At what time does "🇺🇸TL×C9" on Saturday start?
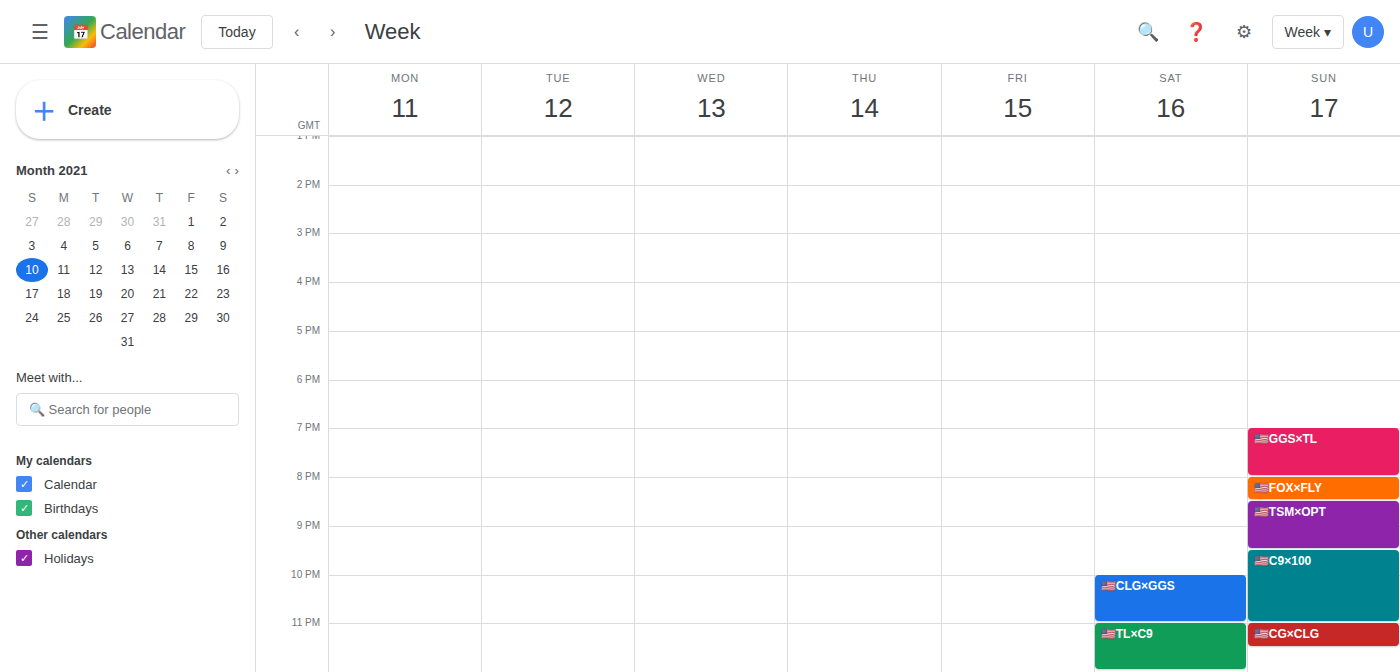
11:00 PM